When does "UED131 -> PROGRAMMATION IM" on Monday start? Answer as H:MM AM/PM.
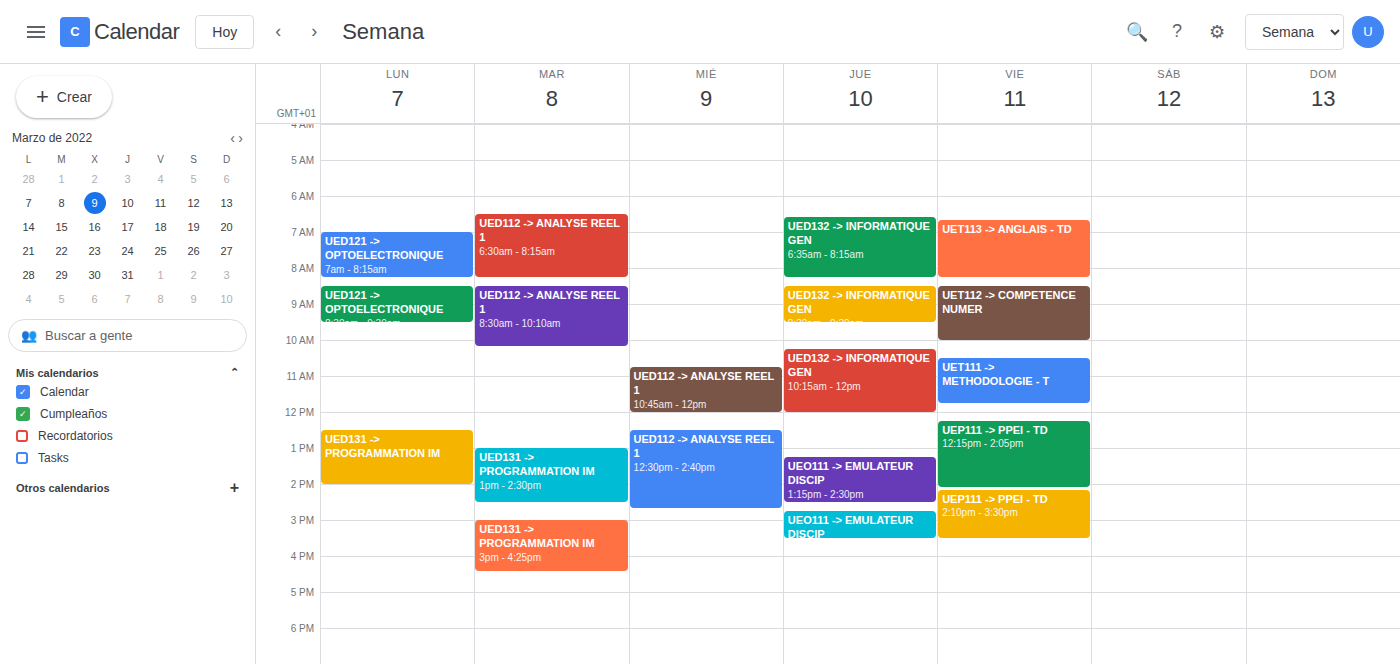
12:30 PM